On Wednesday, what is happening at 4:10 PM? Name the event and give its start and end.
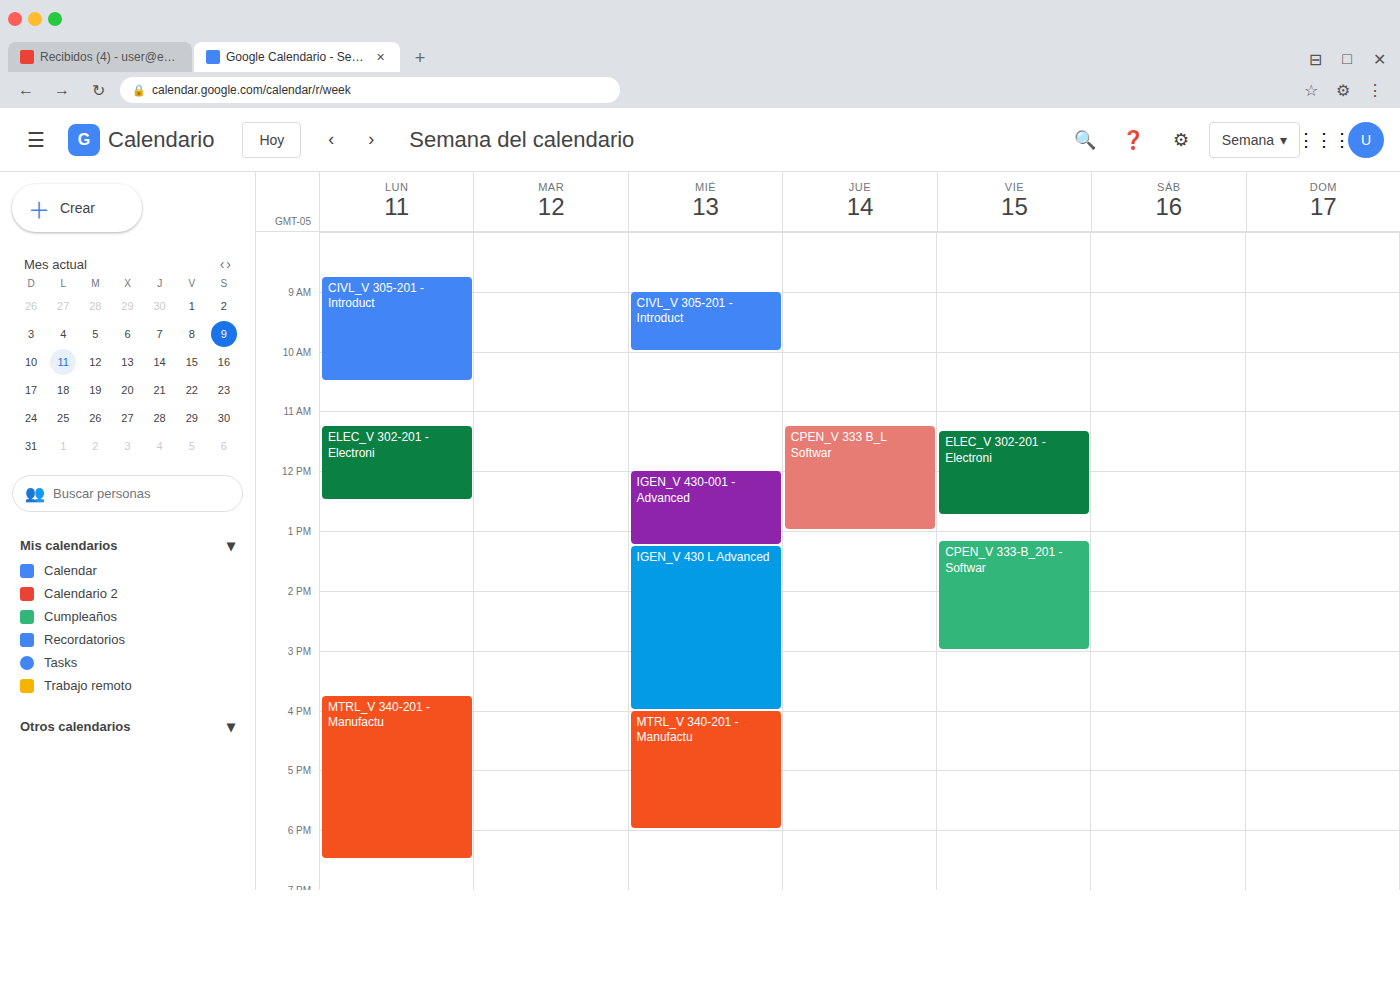
"MTRL_V 340-201 - Manufactu", 4:00 PM to 6:00 PM